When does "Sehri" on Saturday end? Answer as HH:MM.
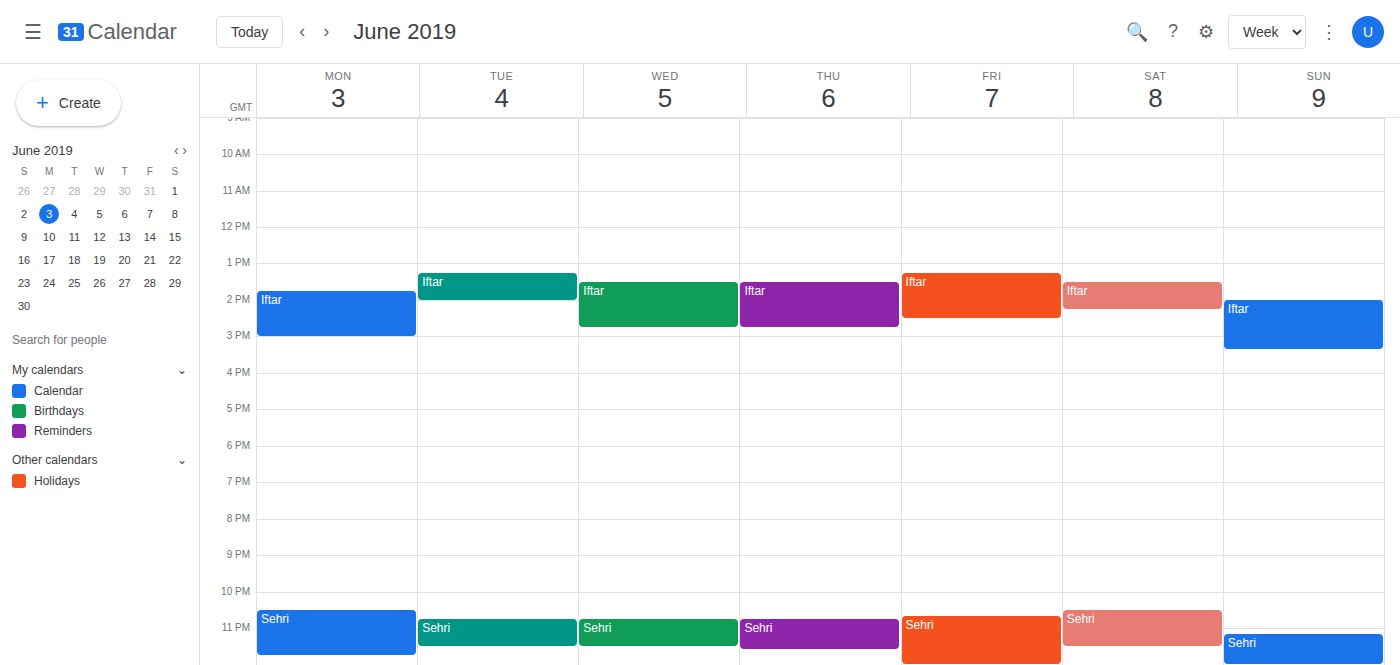
23:30